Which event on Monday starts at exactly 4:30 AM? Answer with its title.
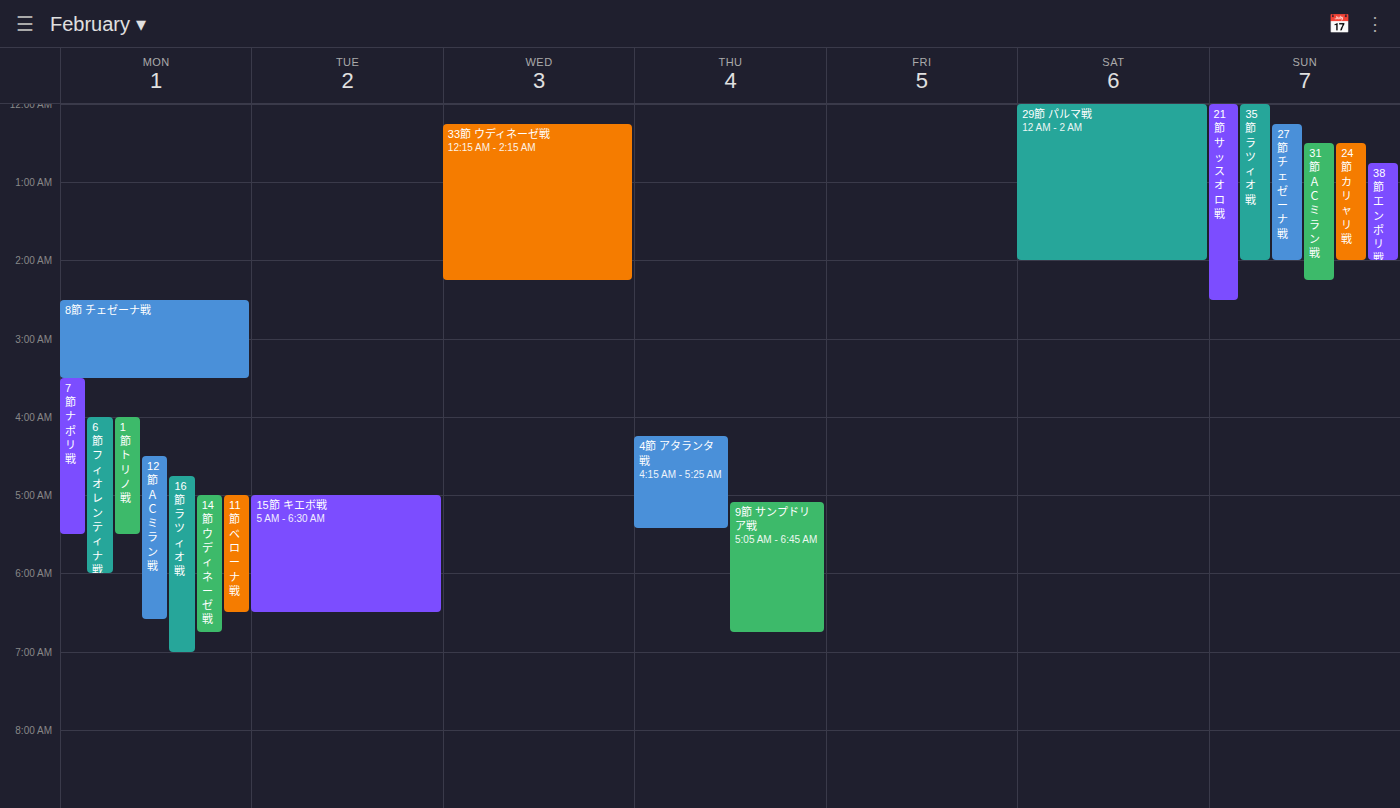
"12節 ＡＣミラン戦"